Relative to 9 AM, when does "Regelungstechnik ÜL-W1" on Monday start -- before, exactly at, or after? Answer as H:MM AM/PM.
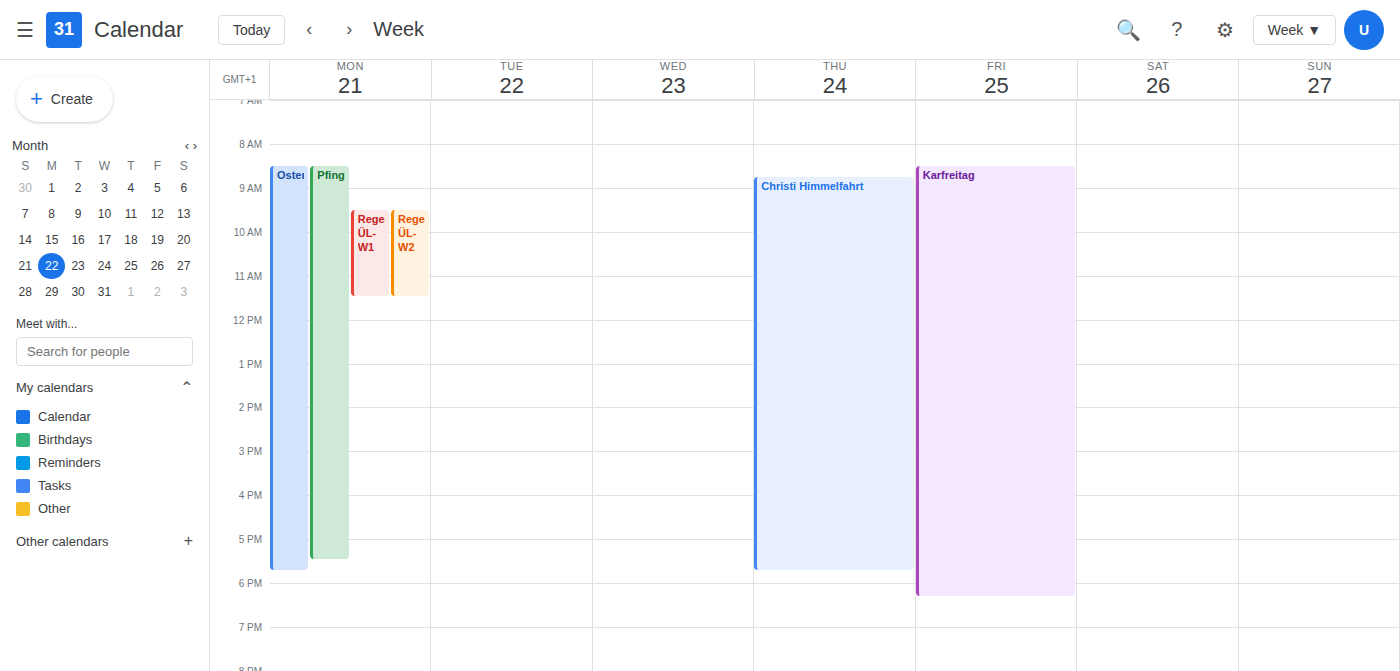
9:30 AM -- after 9 AM, 30 minutes below the 9 AM line.